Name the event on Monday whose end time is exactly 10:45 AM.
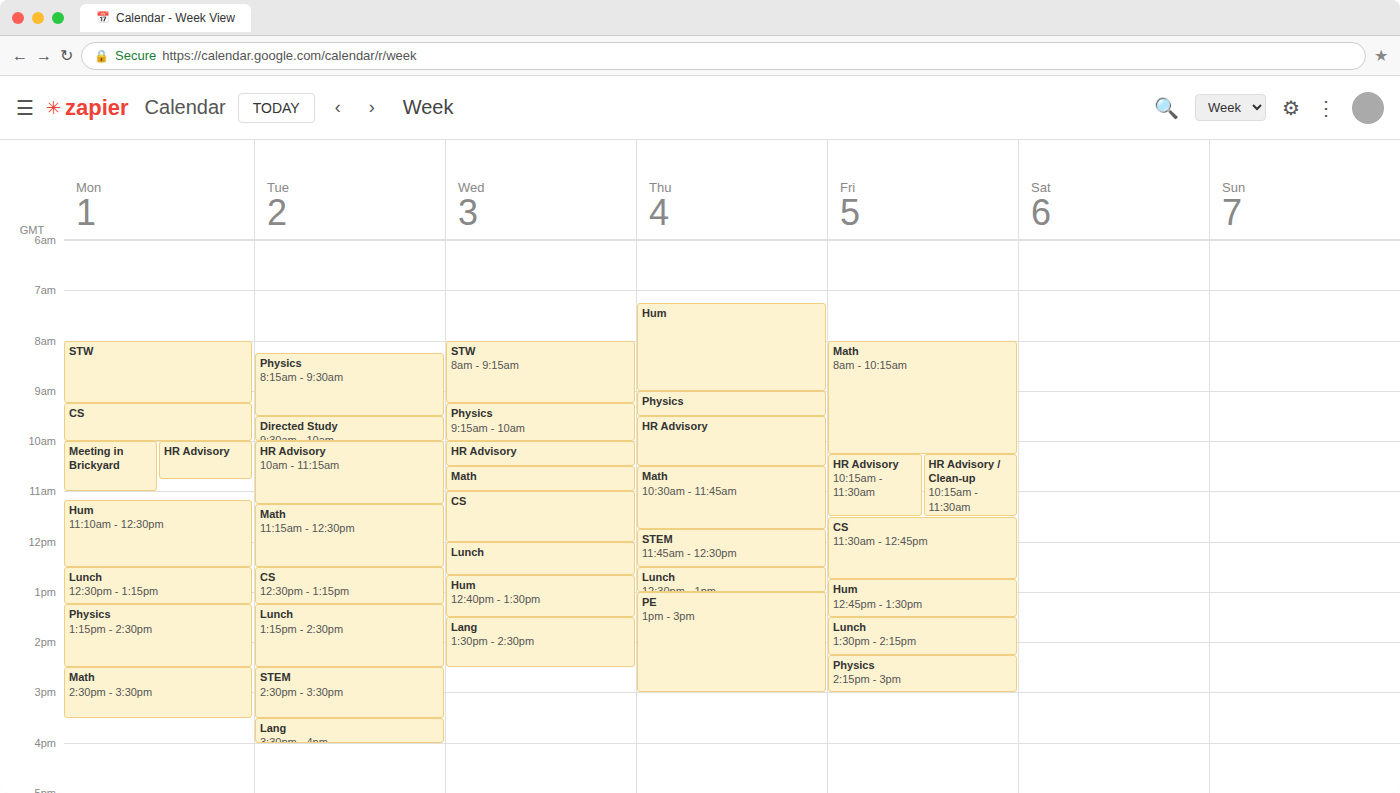
"HR Advisory"